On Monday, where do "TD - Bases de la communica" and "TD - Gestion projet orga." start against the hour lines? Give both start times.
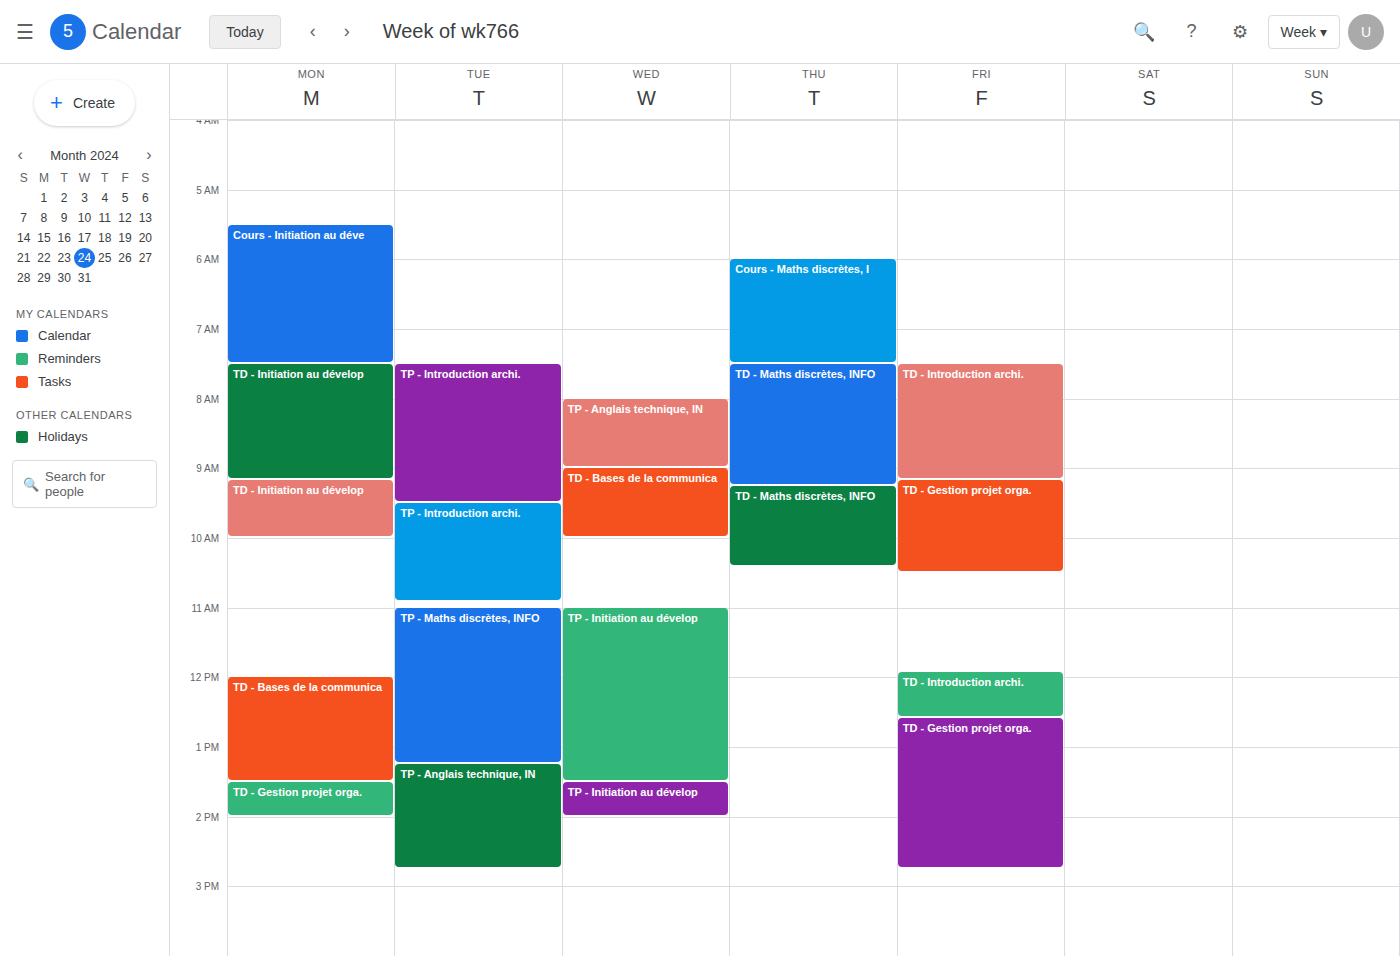
"TD - Bases de la communica": 12:00 PM, exactly on the 12 PM line. "TD - Gestion projet orga.": 1:30 PM, halfway between the 1 PM and 2 PM lines.